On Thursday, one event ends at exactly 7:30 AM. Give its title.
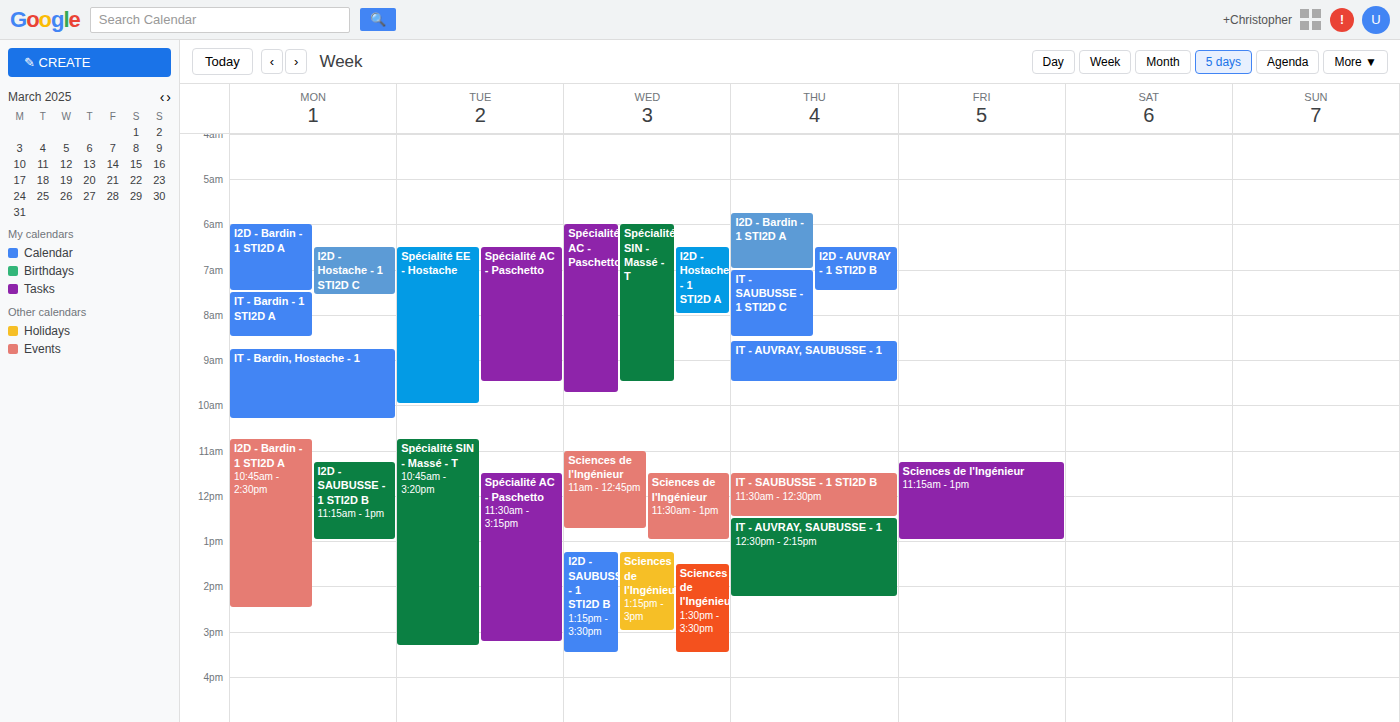
"I2D - AUVRAY - 1 STI2D B"